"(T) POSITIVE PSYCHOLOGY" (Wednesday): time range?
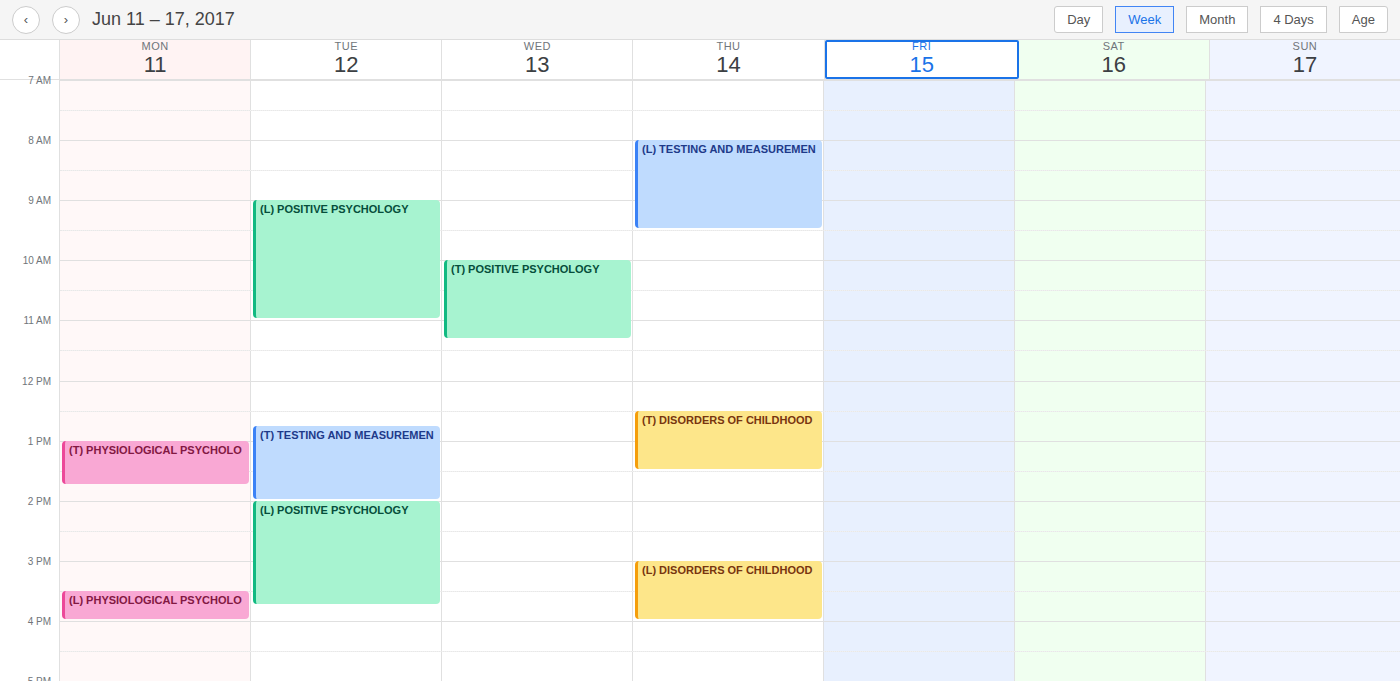
10:00 AM to 11:20 AM